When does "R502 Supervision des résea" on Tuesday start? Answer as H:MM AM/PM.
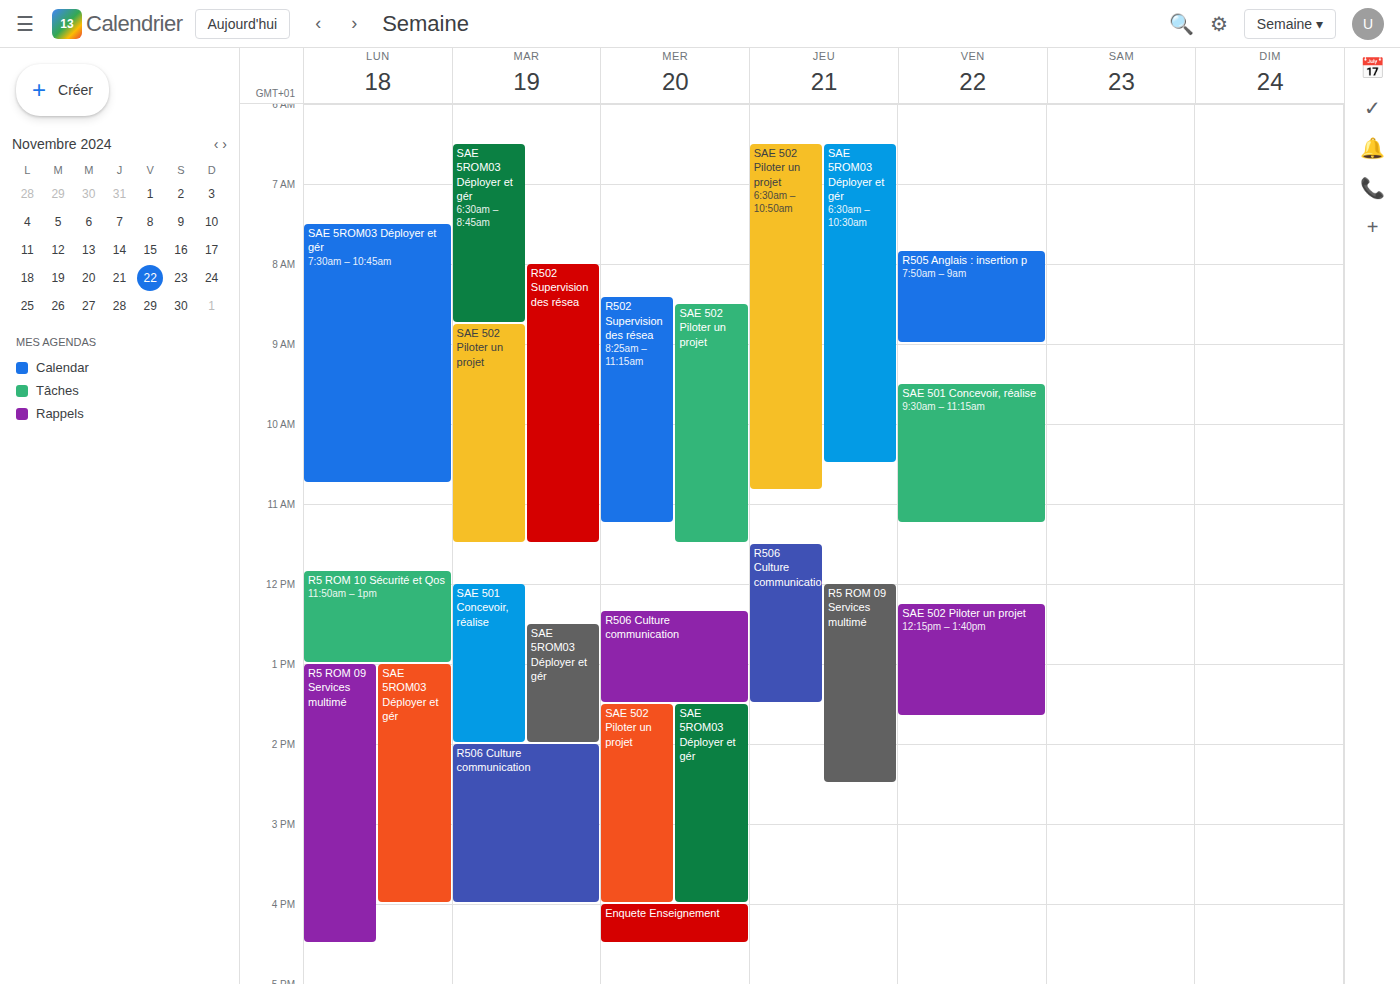
8:00 AM